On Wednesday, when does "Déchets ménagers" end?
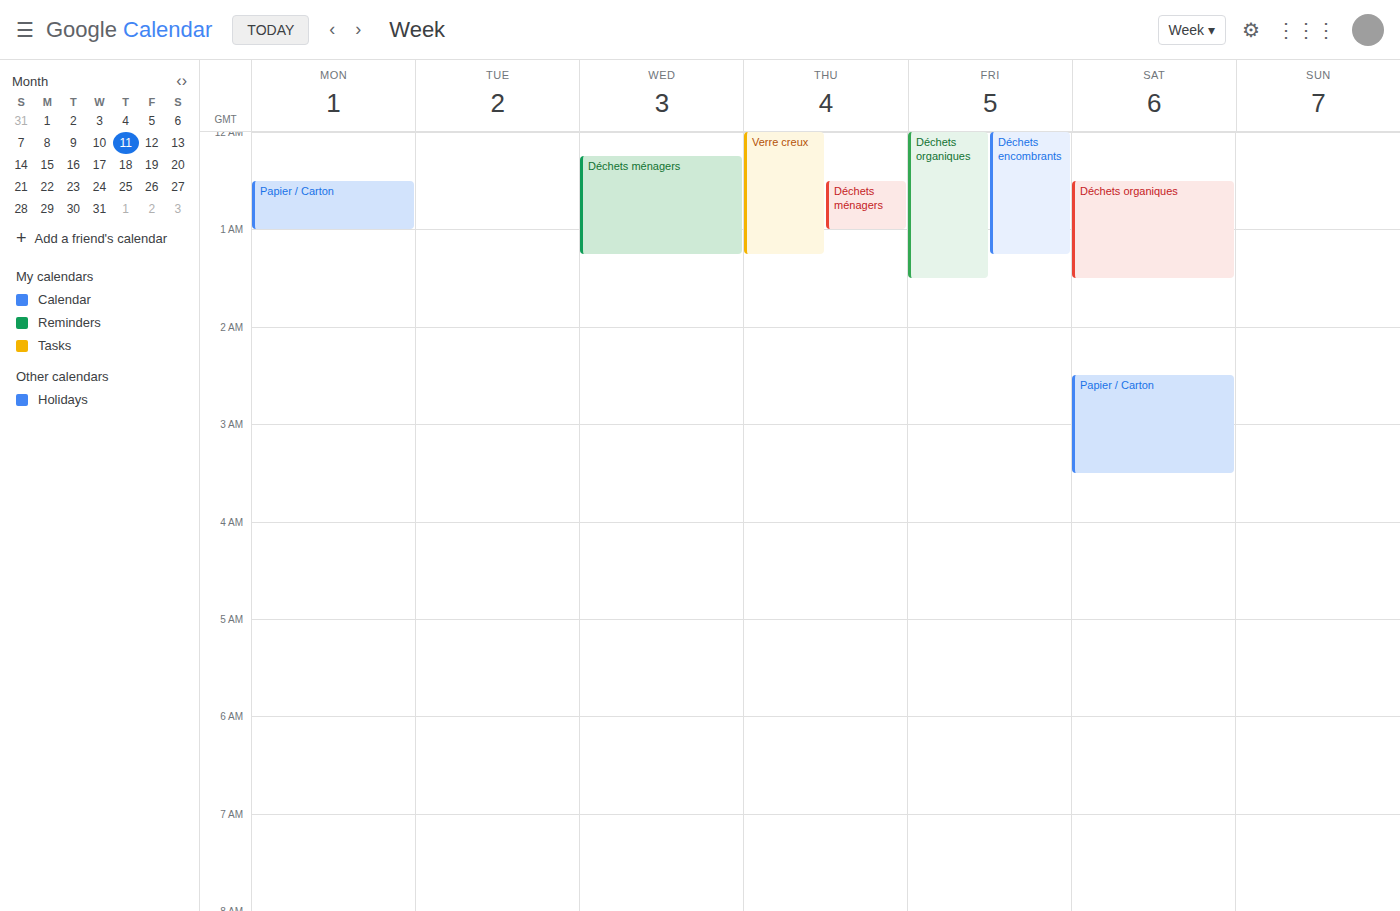
1:15 AM